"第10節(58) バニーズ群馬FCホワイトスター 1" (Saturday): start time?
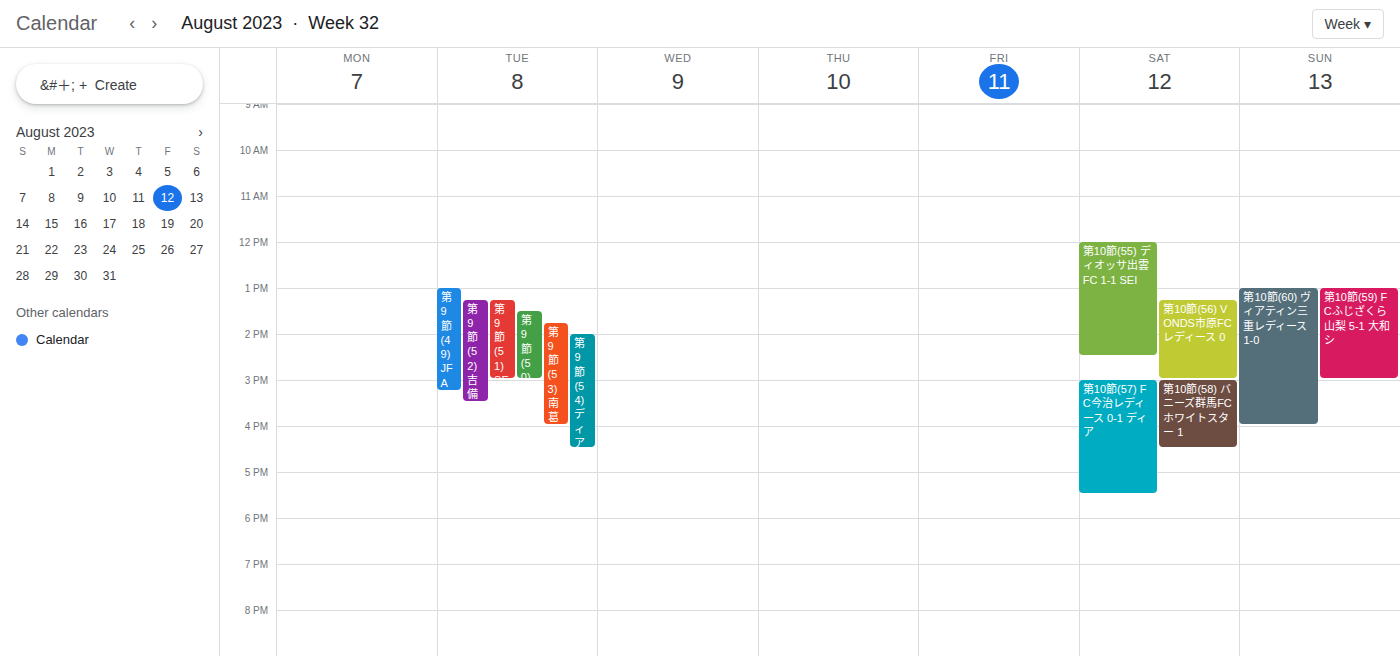
3:00 PM